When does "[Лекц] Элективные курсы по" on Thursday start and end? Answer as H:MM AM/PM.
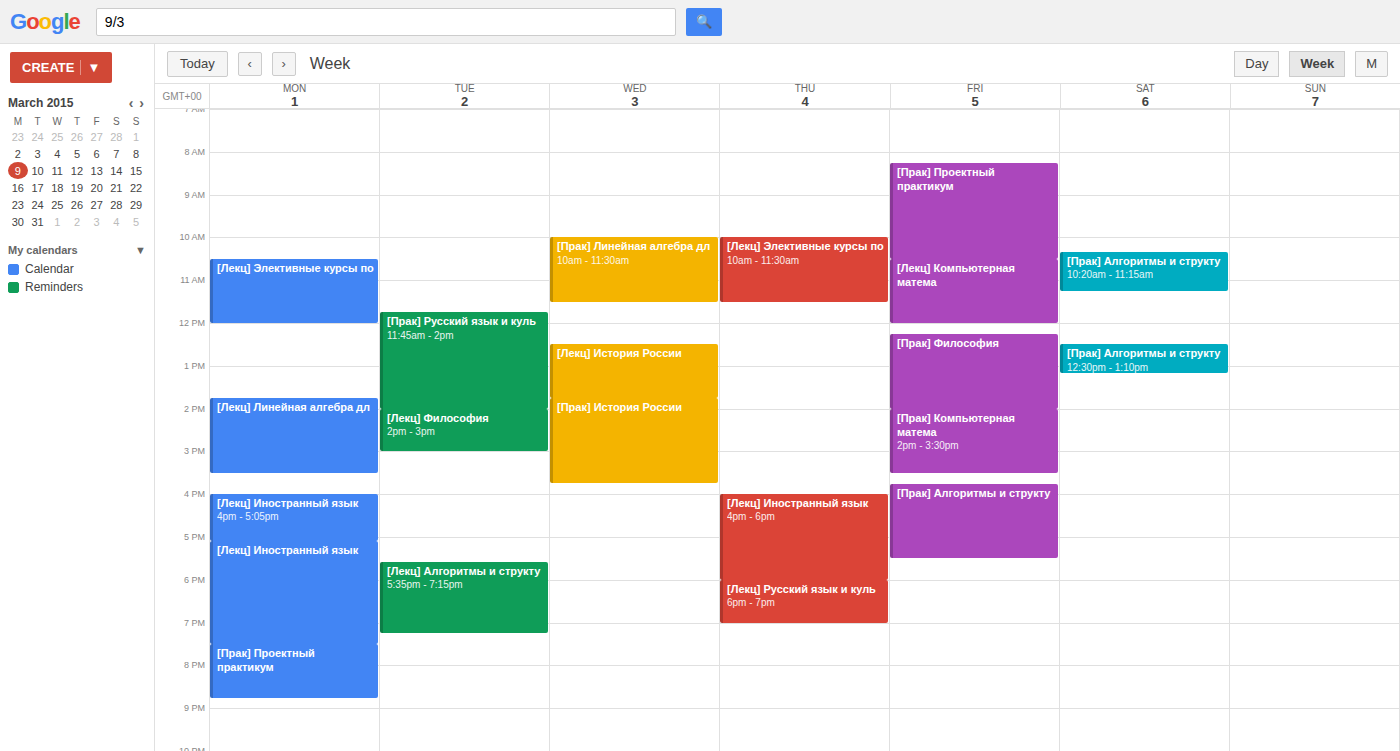
10:00 AM to 11:30 AM